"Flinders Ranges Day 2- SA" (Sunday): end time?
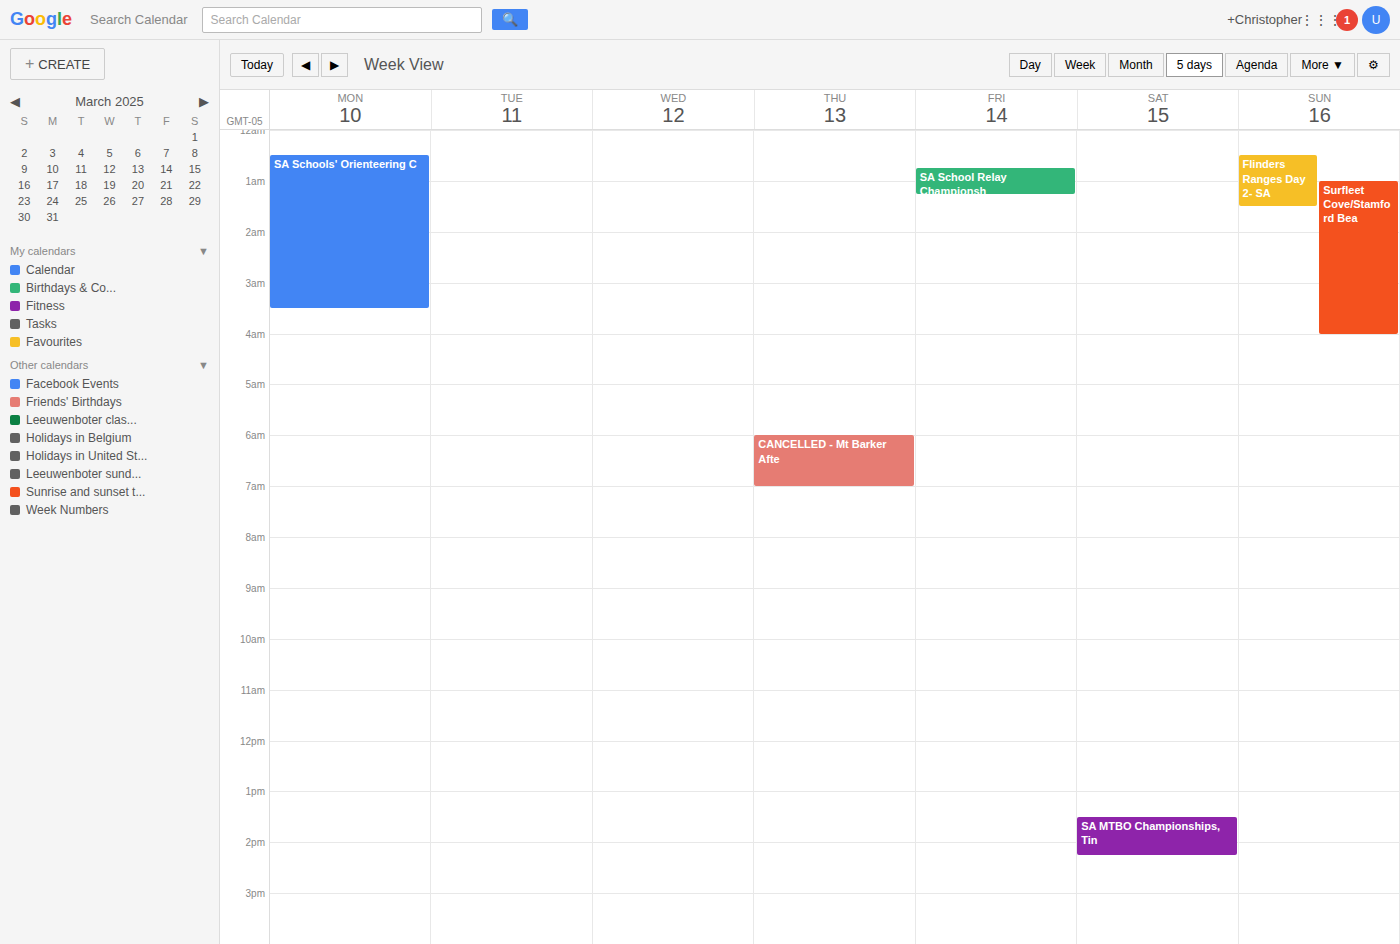
1:30 AM